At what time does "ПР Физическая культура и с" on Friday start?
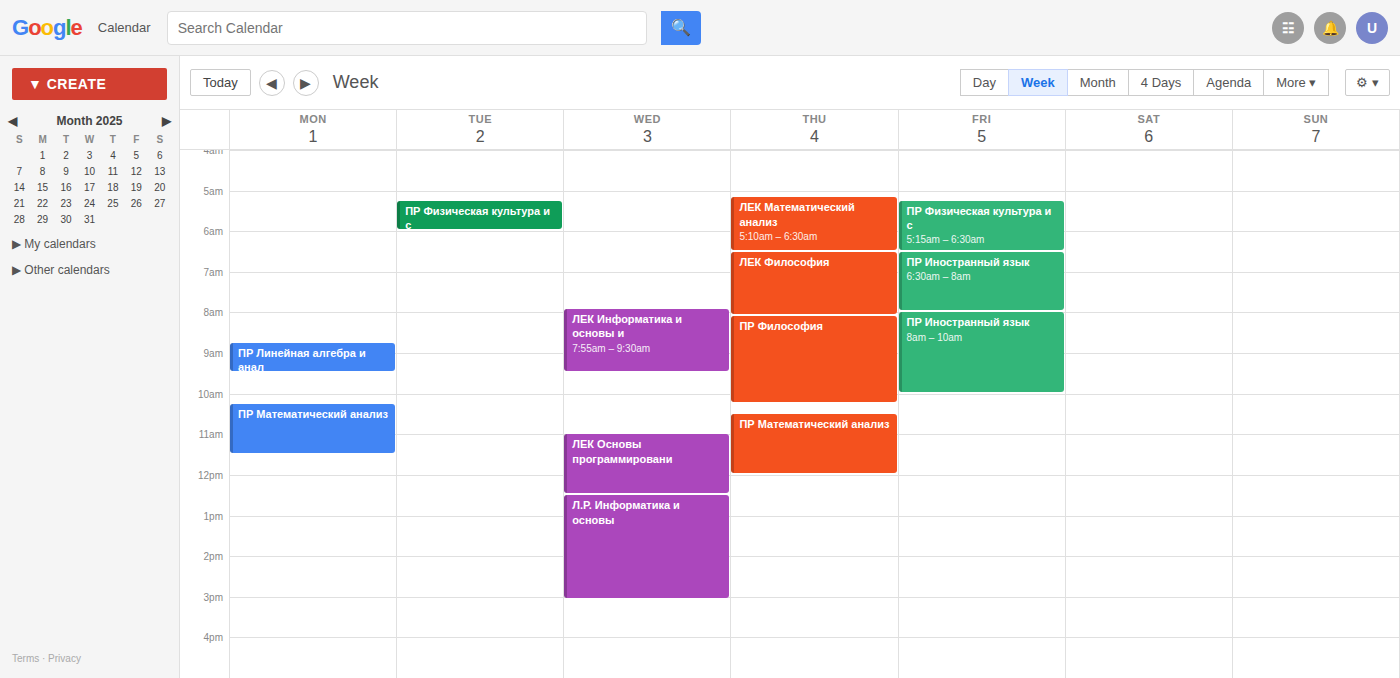
5:15 AM